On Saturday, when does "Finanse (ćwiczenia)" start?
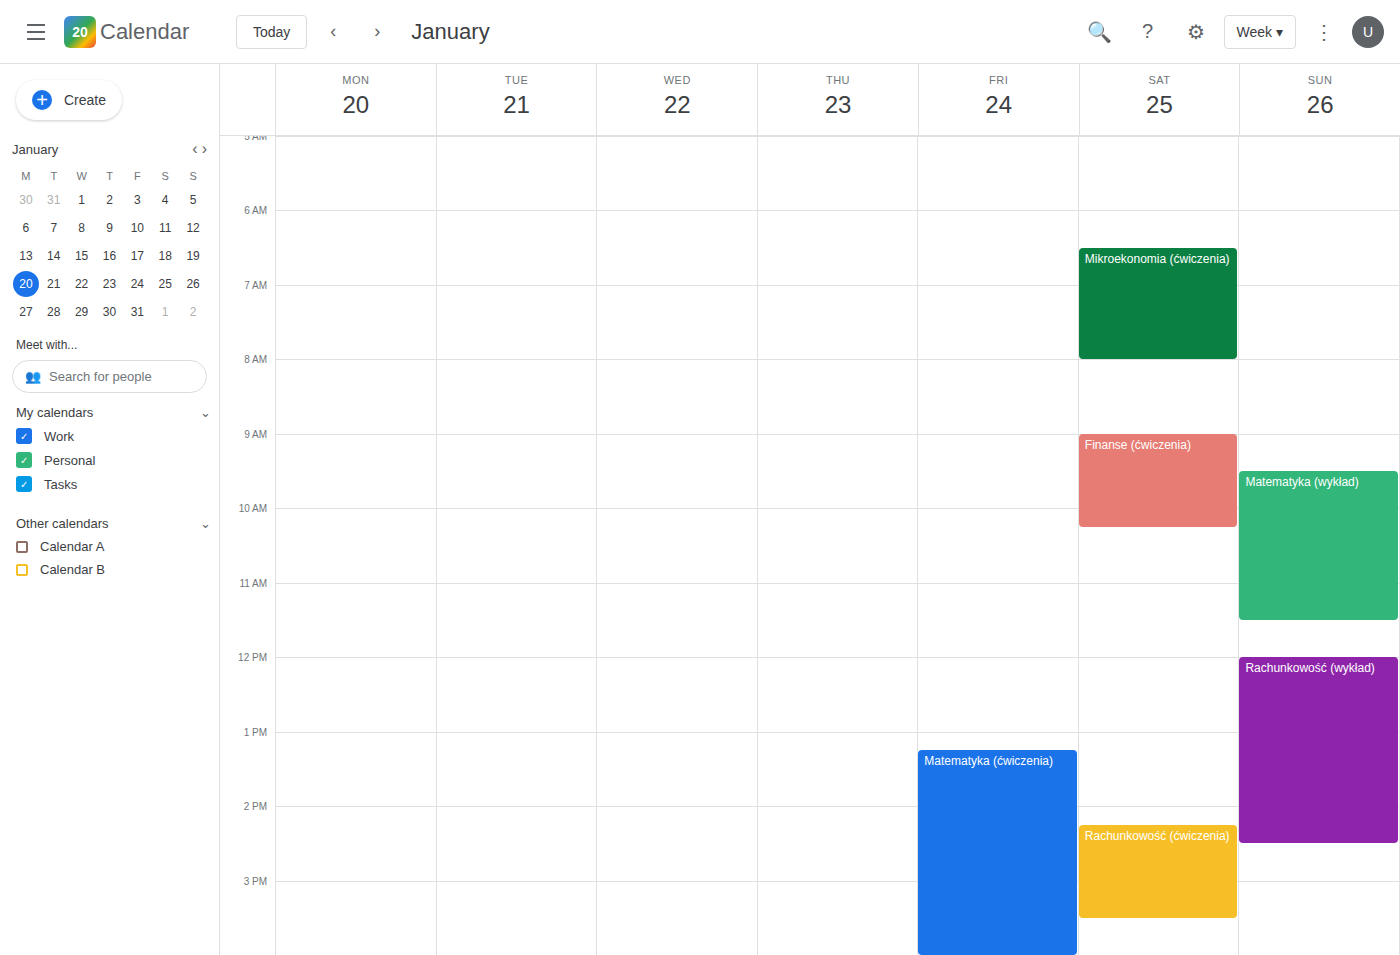
9:00 AM